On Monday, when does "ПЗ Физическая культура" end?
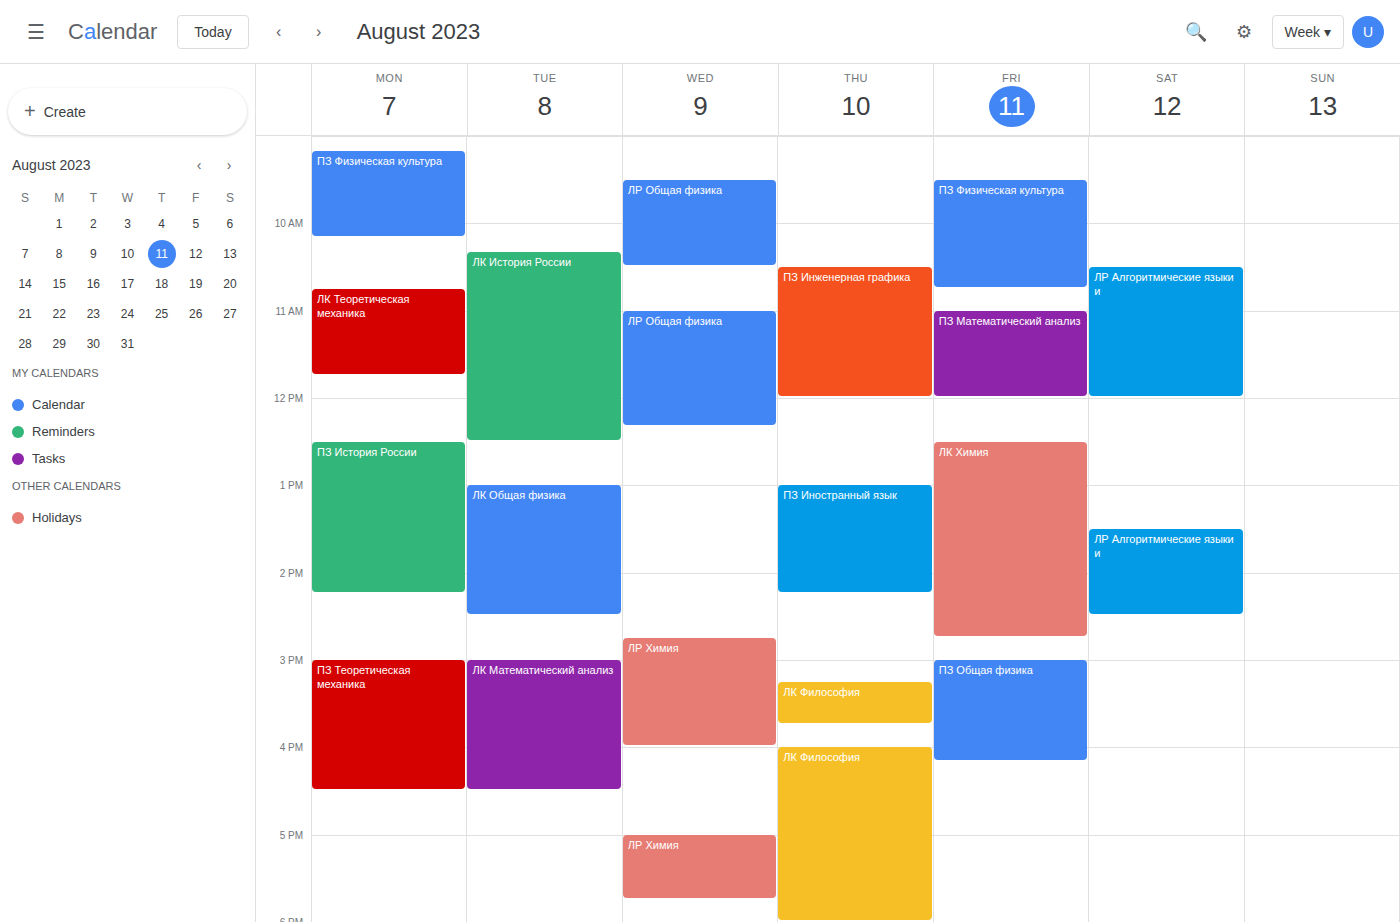
10:10 AM